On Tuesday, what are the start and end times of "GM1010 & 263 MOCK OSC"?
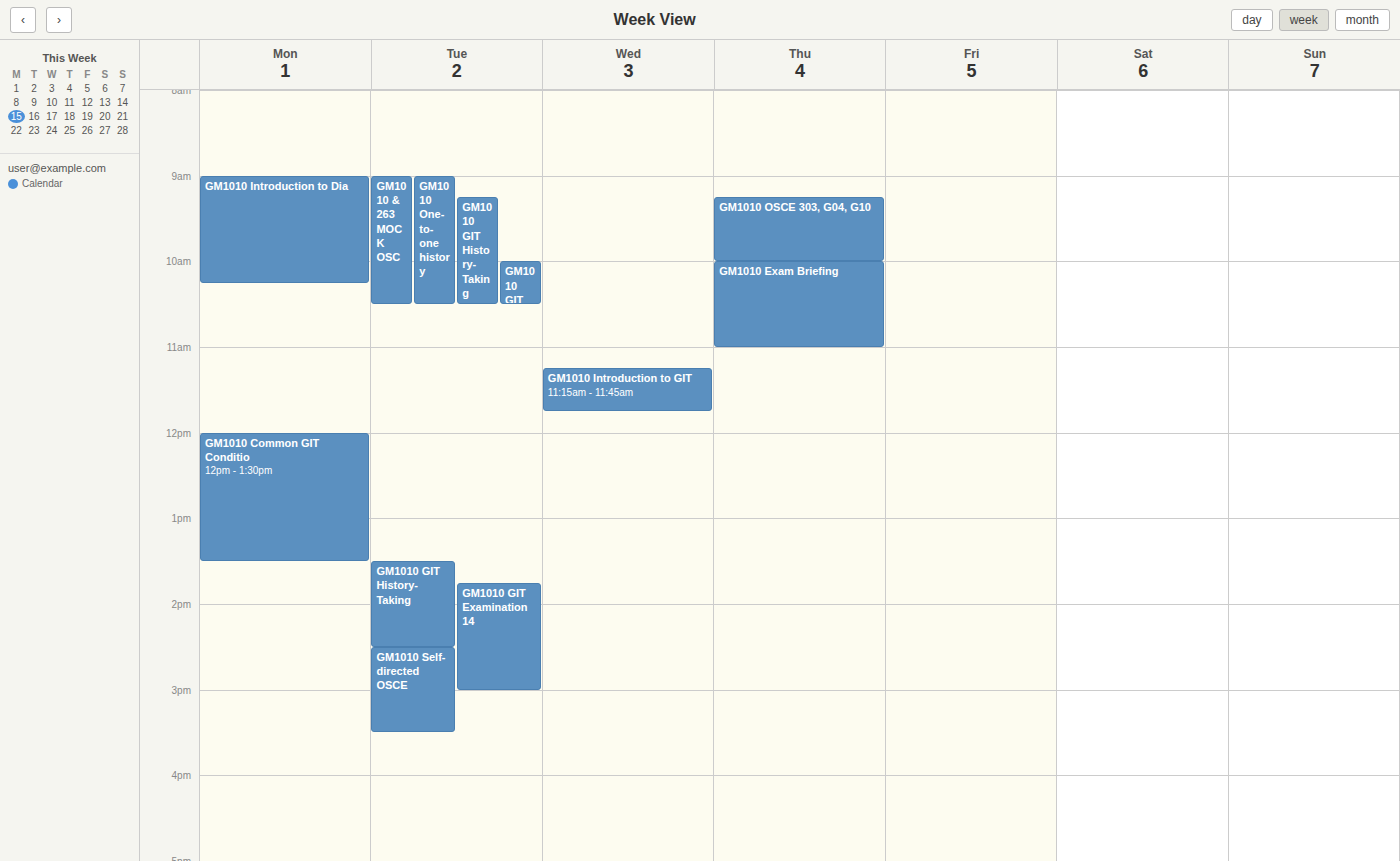
9:00 AM to 10:30 AM